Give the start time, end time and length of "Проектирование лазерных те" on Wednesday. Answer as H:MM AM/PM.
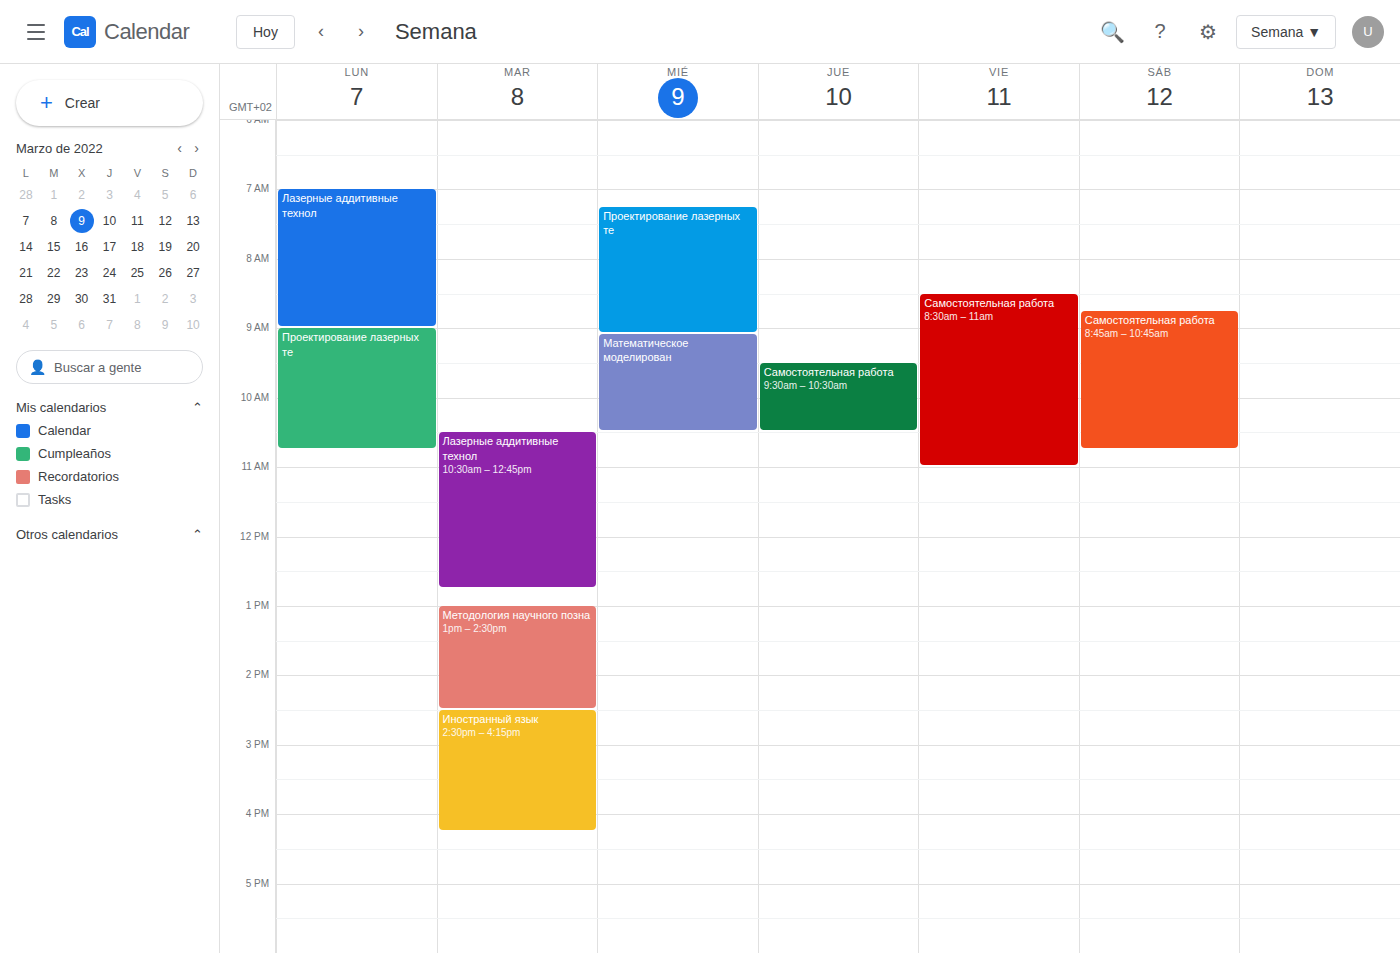
7:15 AM to 9:05 AM, 1 hour 50 minutes